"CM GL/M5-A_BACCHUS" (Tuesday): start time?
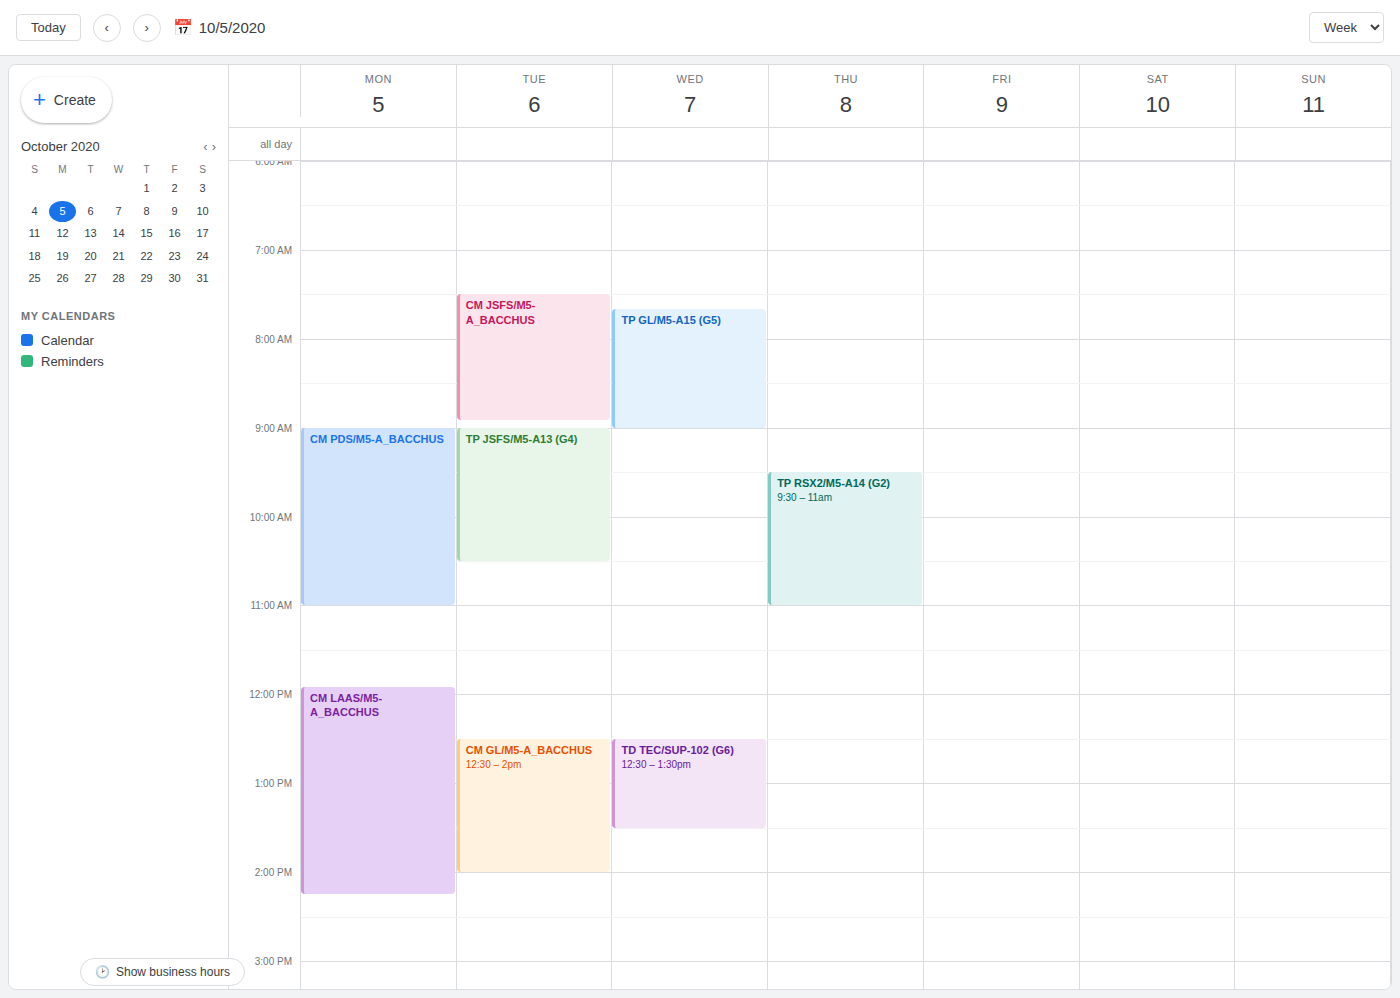
12:30 PM